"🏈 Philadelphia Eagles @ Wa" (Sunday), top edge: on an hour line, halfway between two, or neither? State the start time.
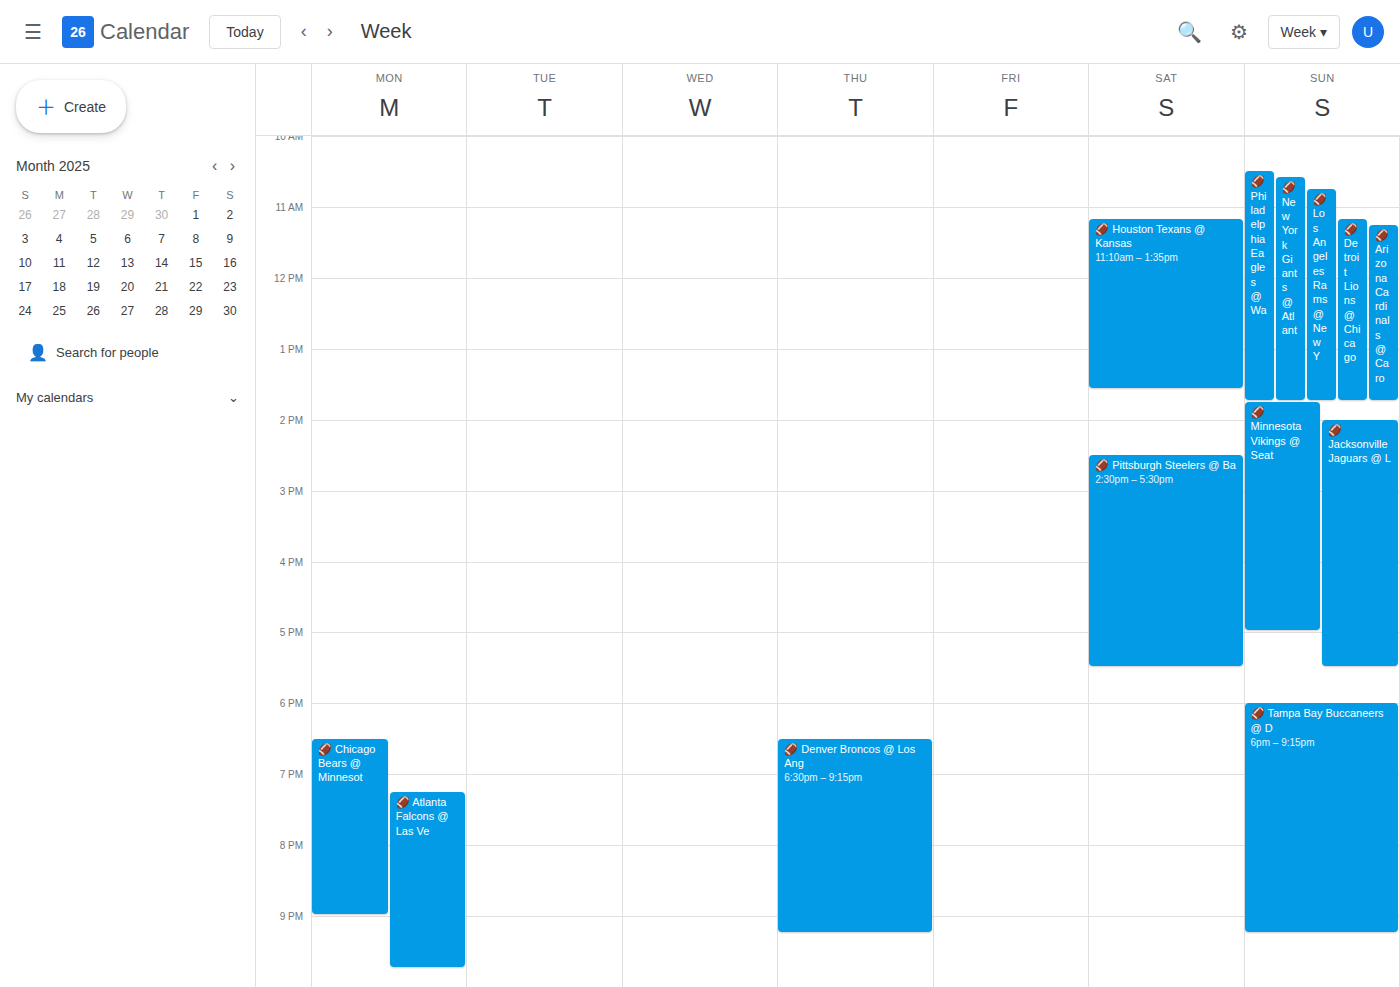
10:30 AM -- halfway between the 10 AM and 11 AM lines.